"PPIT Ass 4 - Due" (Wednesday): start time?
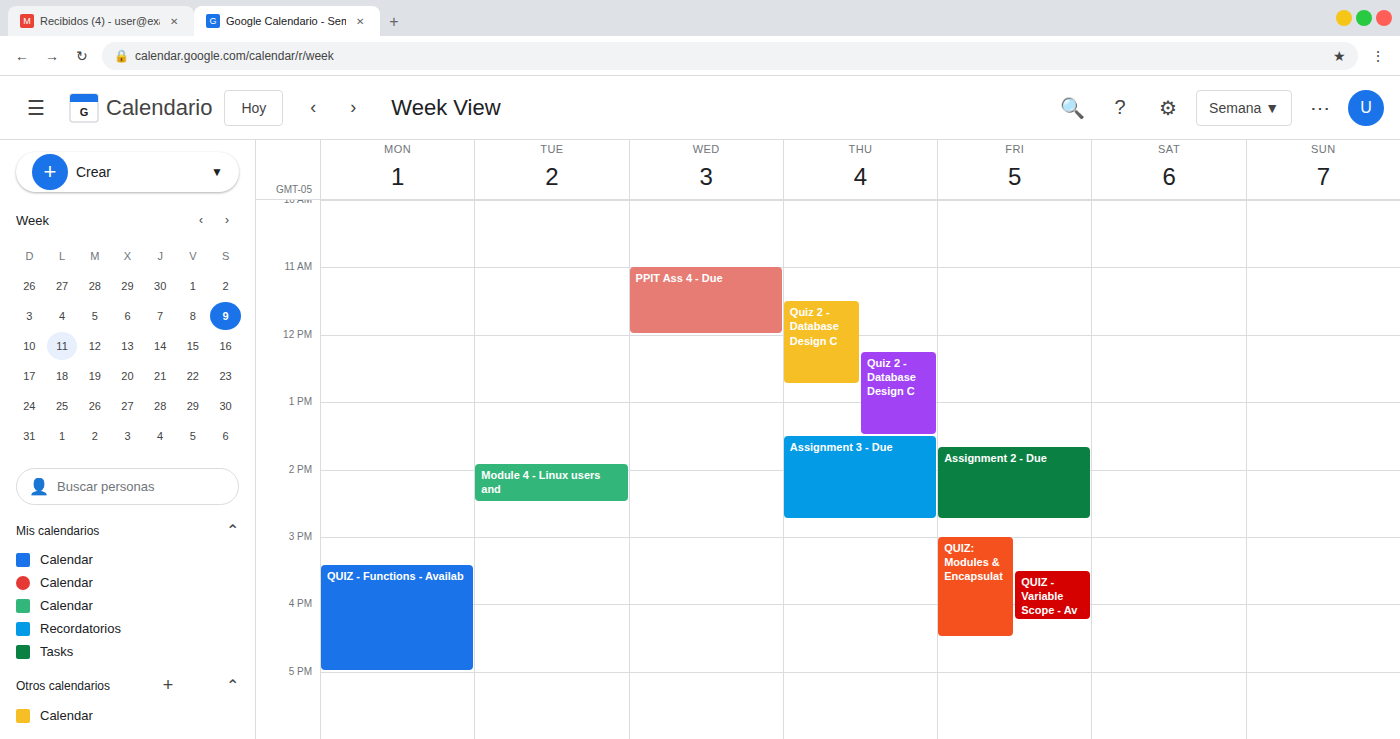
11:00 AM